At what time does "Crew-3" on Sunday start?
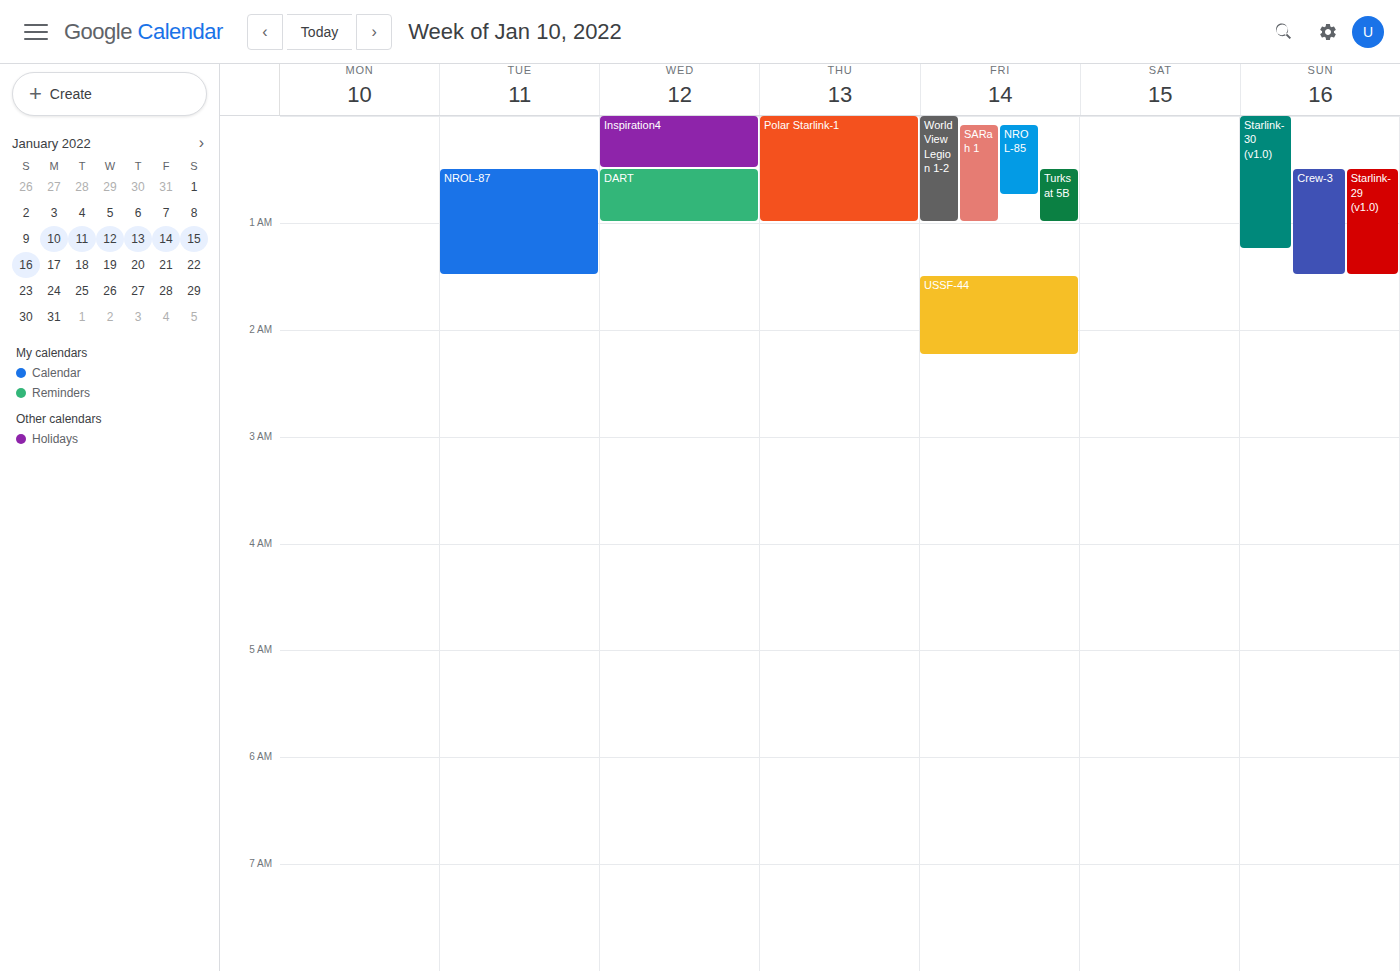
12:30 AM